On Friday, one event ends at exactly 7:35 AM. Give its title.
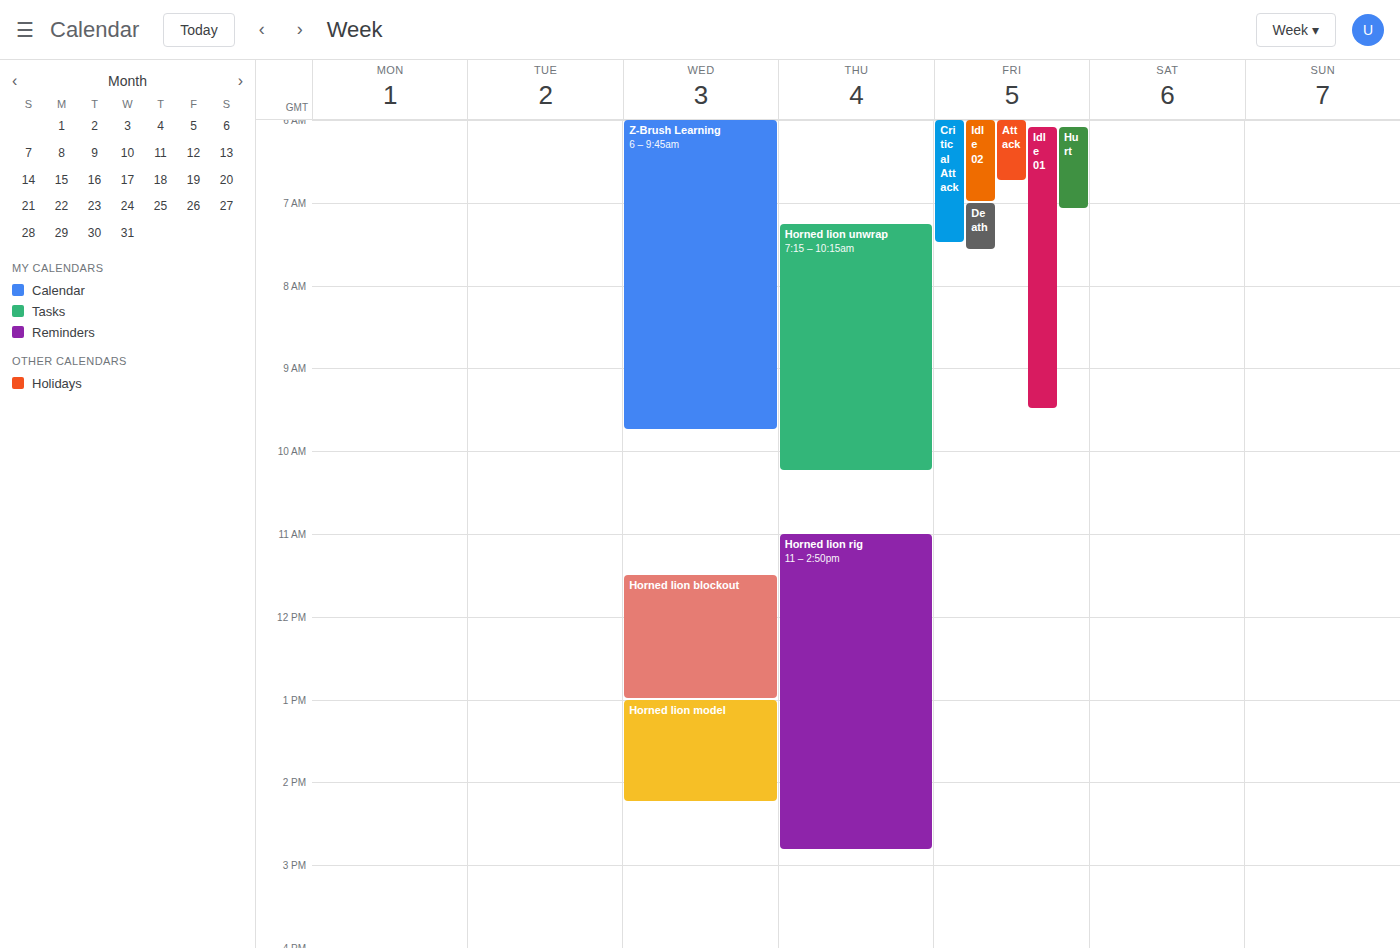
"Death"